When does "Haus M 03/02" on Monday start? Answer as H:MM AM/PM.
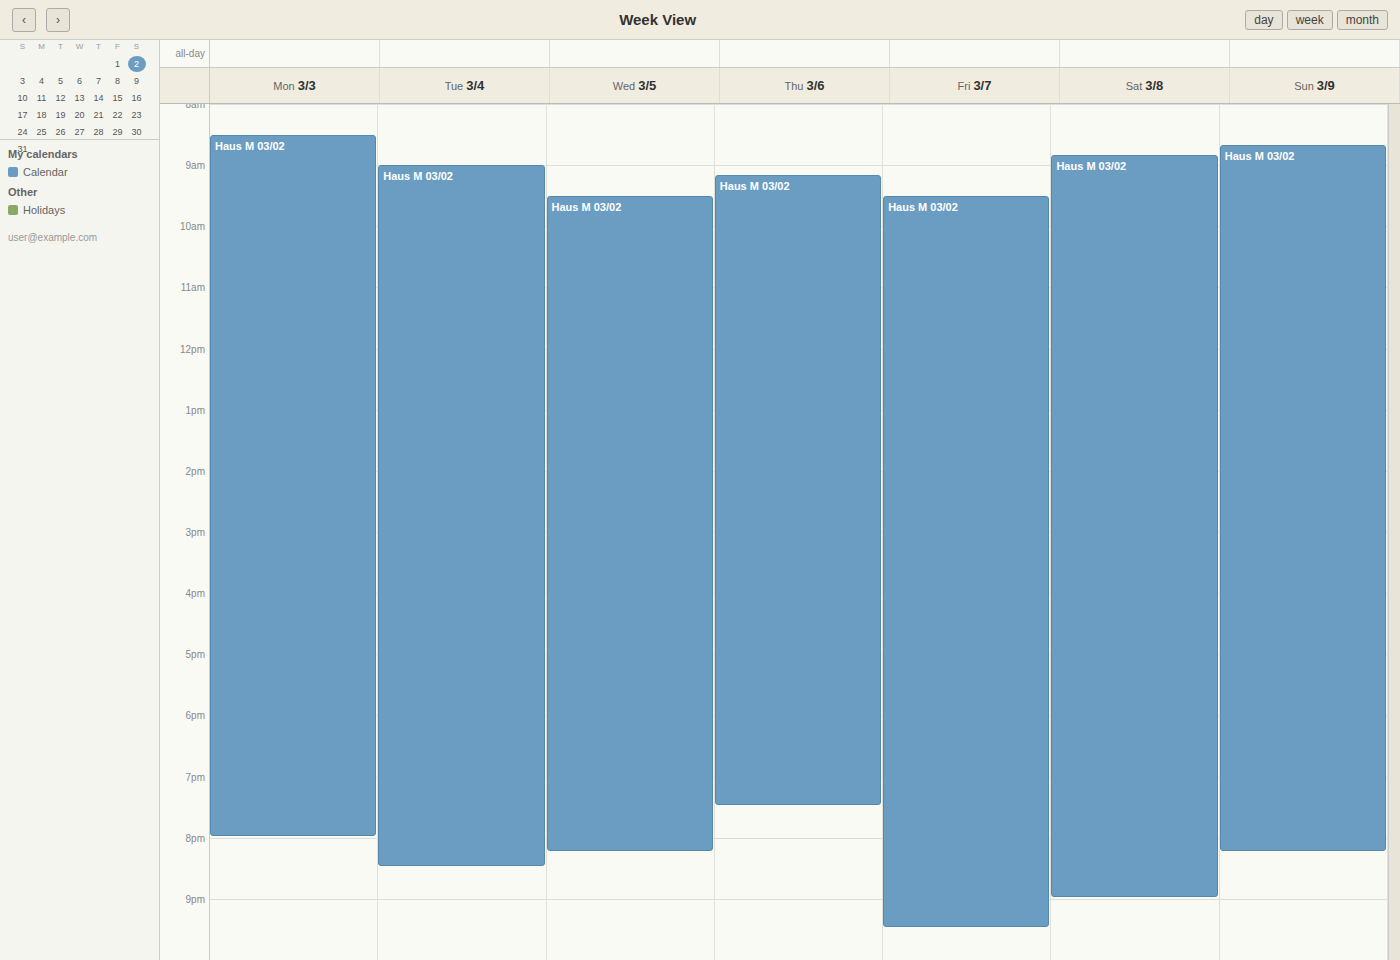
8:30 AM